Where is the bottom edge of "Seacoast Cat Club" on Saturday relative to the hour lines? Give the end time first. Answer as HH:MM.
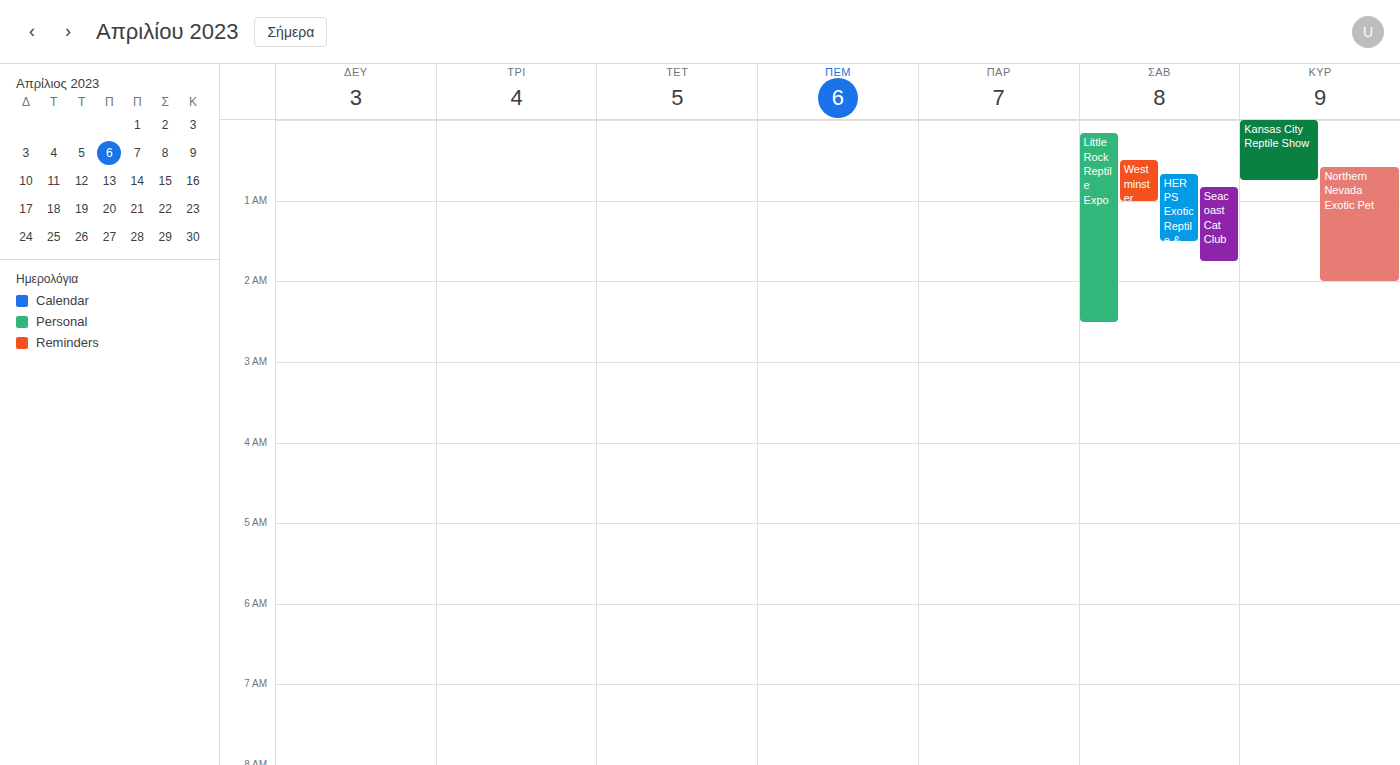
01:45 -- neither: three quarters of the way from the 01:00 line to the 02:00 line.